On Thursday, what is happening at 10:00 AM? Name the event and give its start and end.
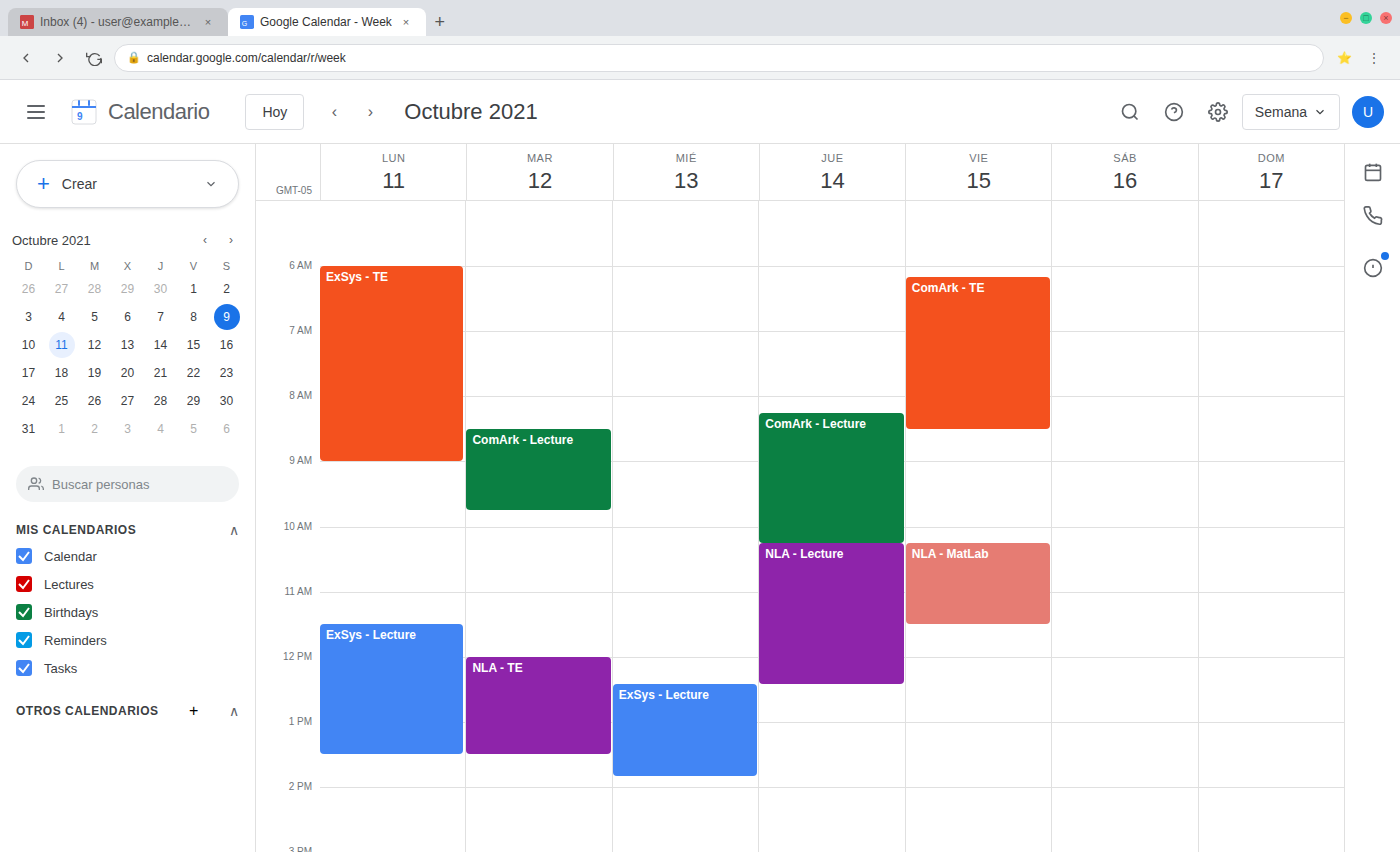
"ComArk - Lecture", 8:15 AM to 10:15 AM